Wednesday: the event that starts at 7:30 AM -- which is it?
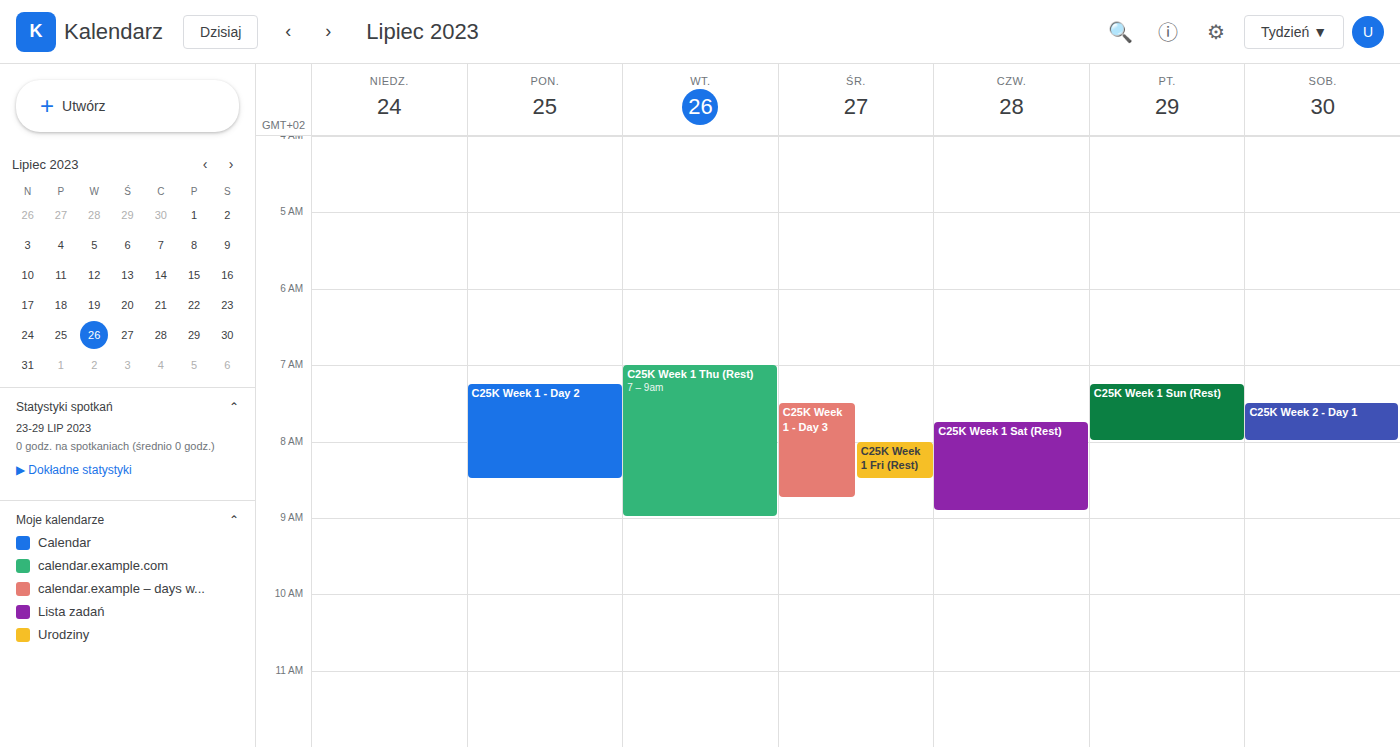
"C25K Week 1 - Day 3"